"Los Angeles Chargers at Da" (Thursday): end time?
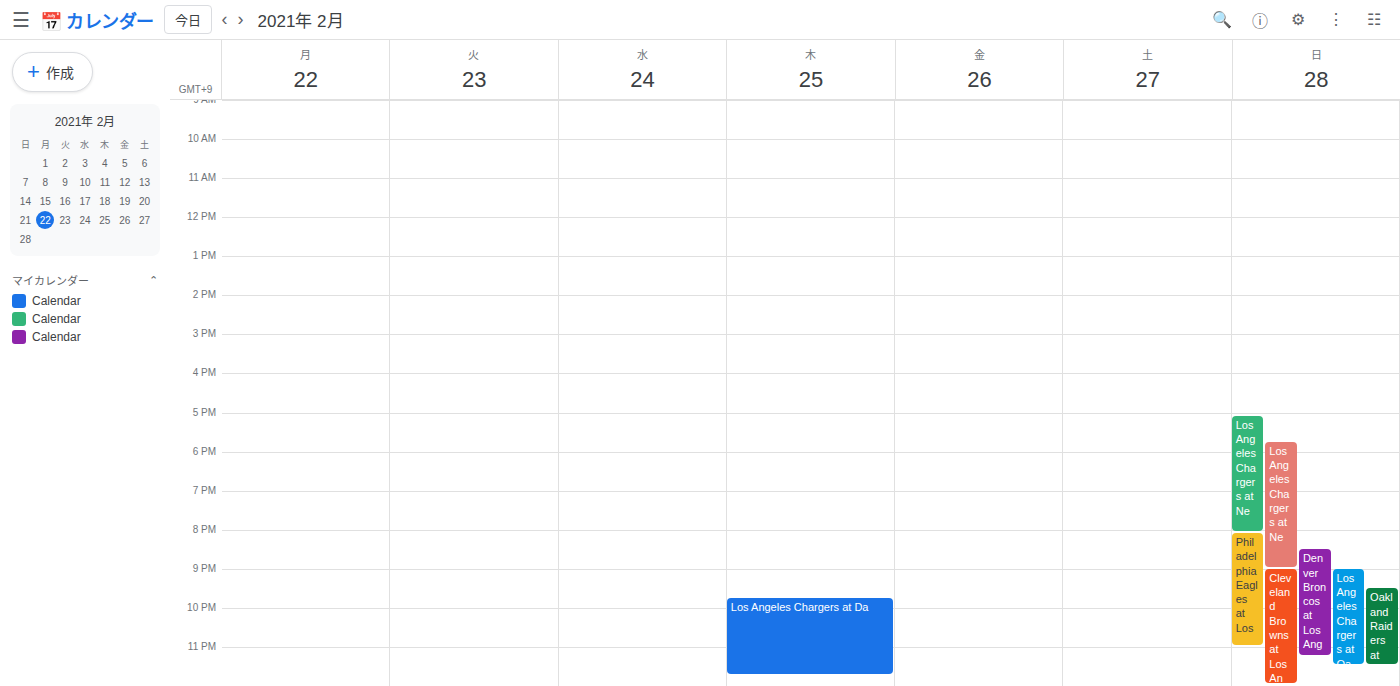
11:45 PM